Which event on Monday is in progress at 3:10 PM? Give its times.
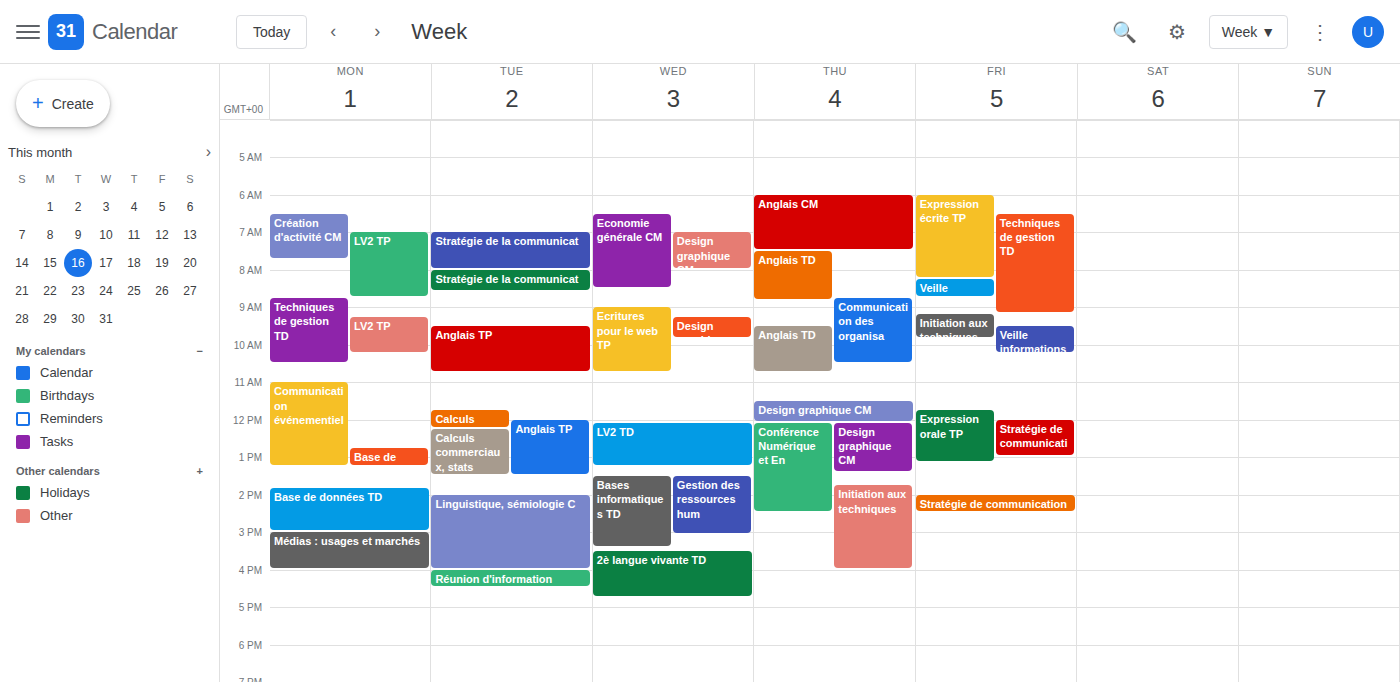
"Médias : usages et marchés", 3:00 PM to 4:00 PM